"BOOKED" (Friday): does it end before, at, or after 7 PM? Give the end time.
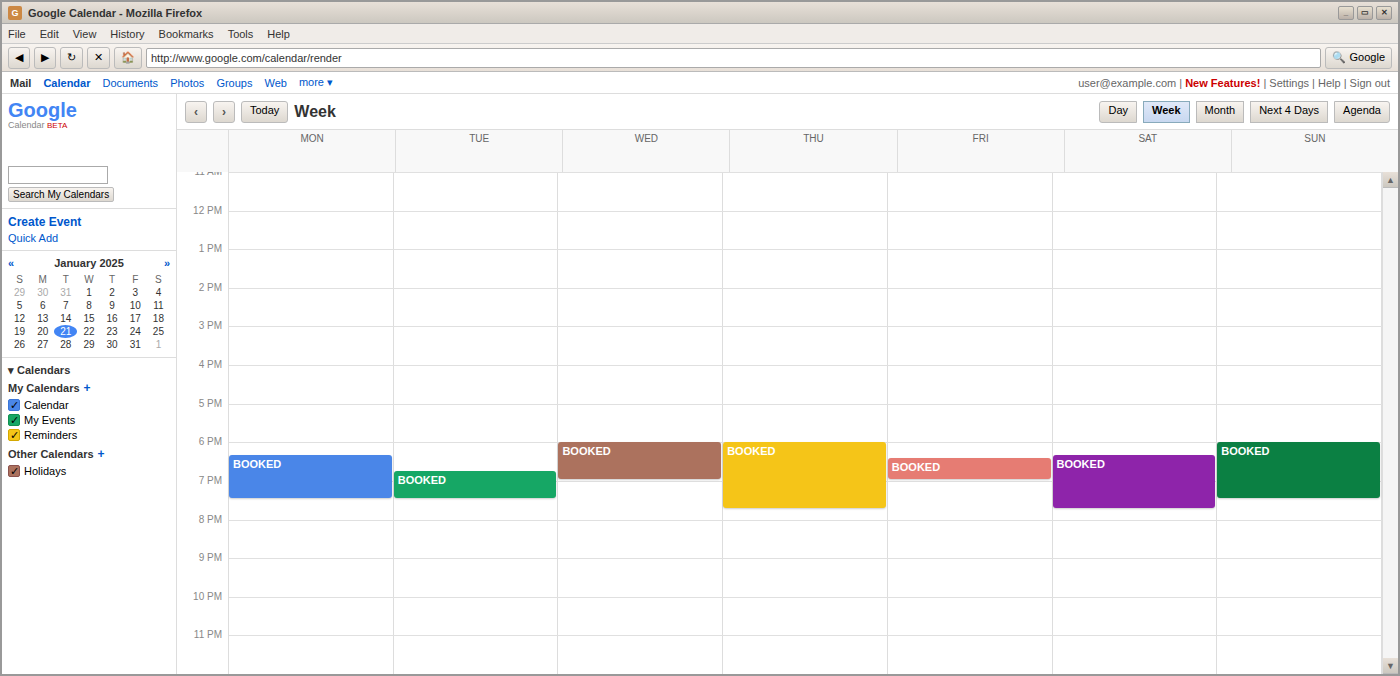
7:00 PM -- exactly at 7 PM, on the 7 PM line.